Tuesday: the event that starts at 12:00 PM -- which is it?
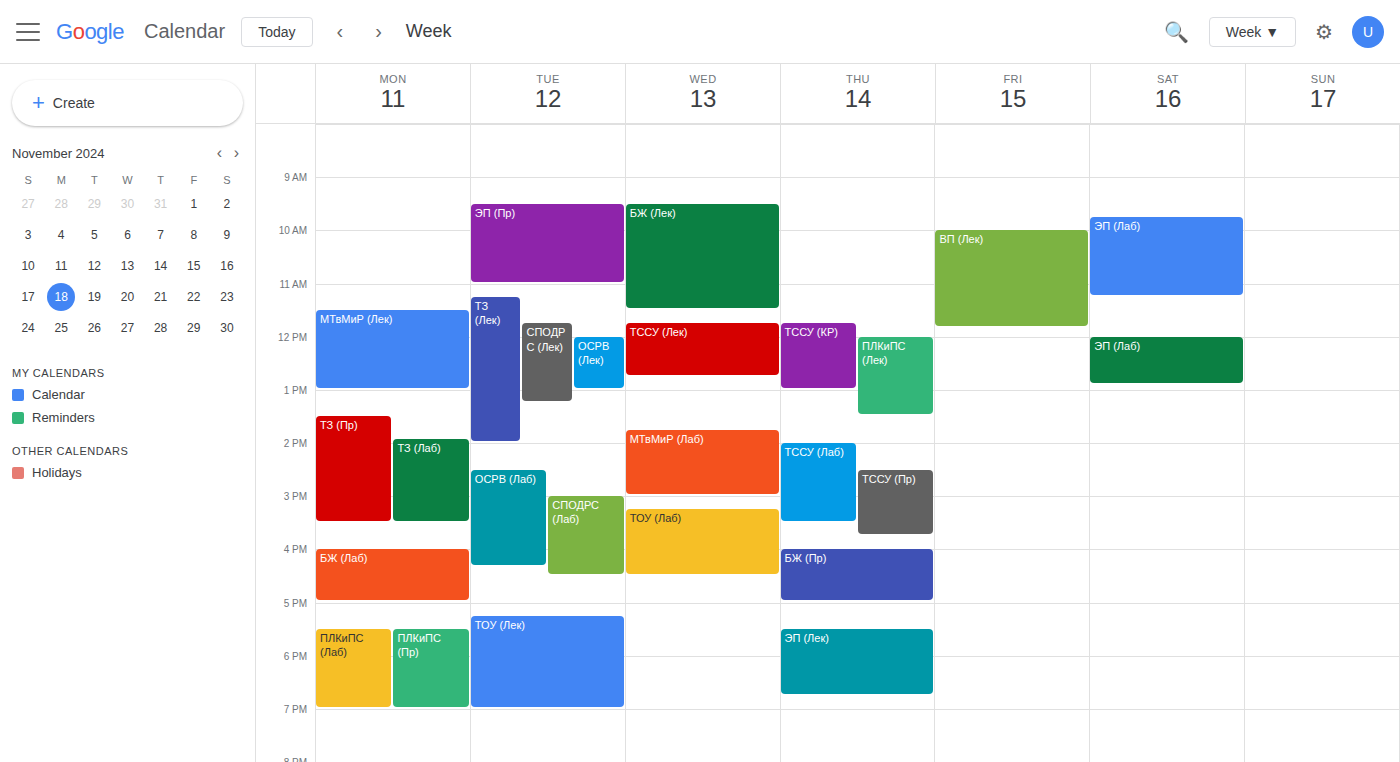
"ОСРВ (Лек)"